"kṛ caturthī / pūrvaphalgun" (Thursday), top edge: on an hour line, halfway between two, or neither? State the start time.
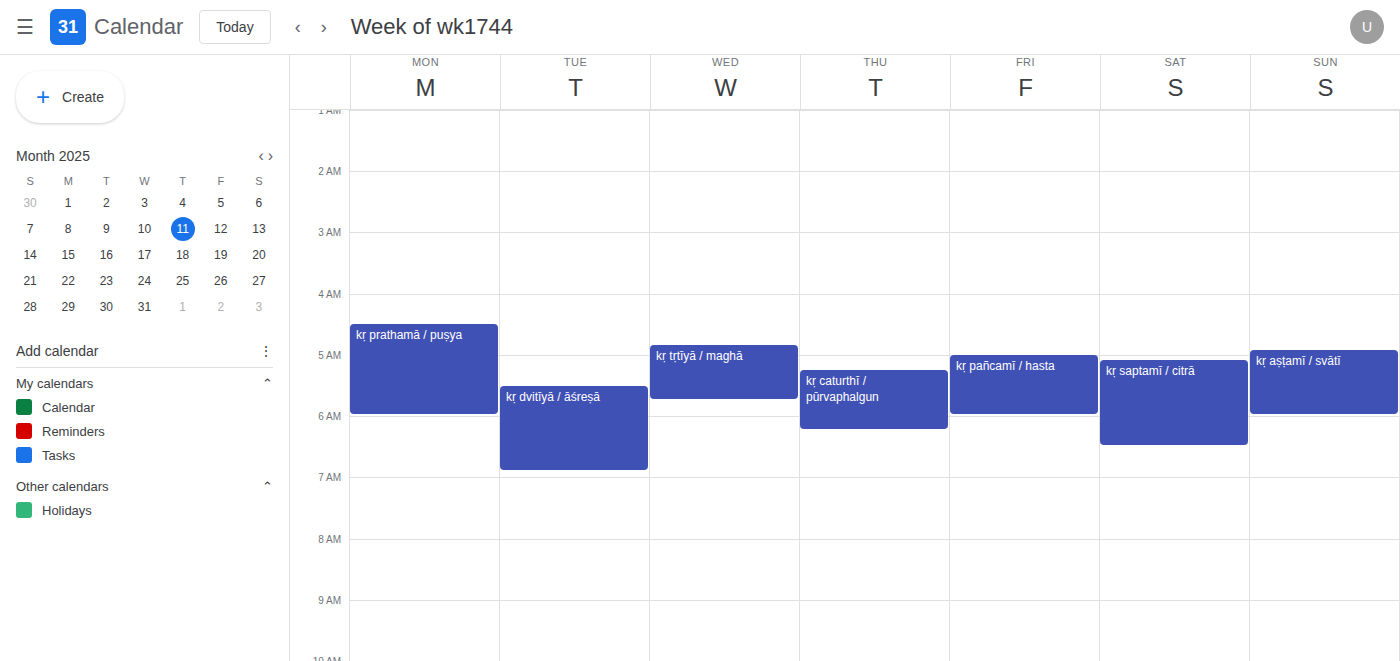
5:15 AM -- neither: a quarter of the way from the 5 AM line to the 6 AM line.